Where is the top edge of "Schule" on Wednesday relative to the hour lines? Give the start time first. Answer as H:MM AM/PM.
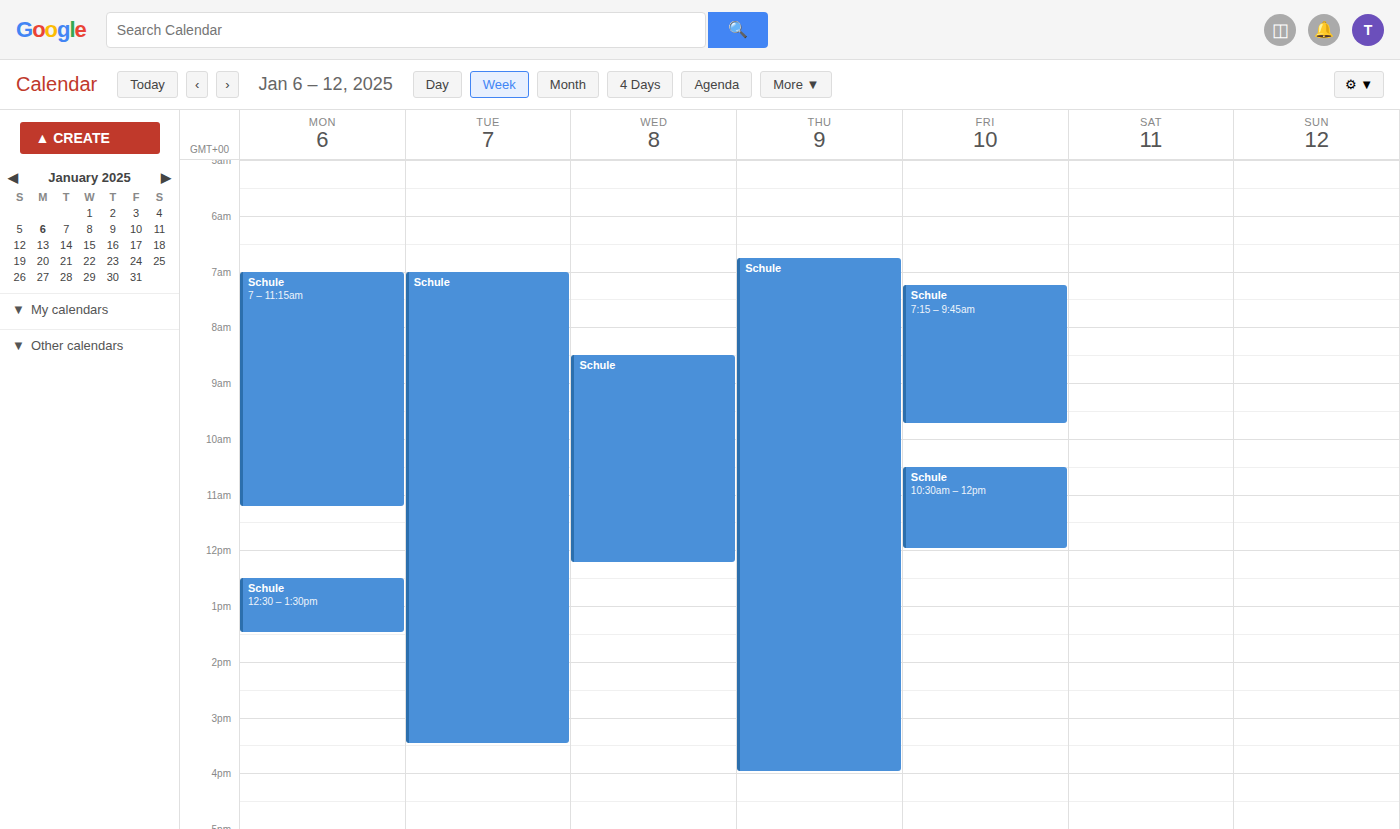
8:30 AM -- halfway between the 8 AM and 9 AM lines.